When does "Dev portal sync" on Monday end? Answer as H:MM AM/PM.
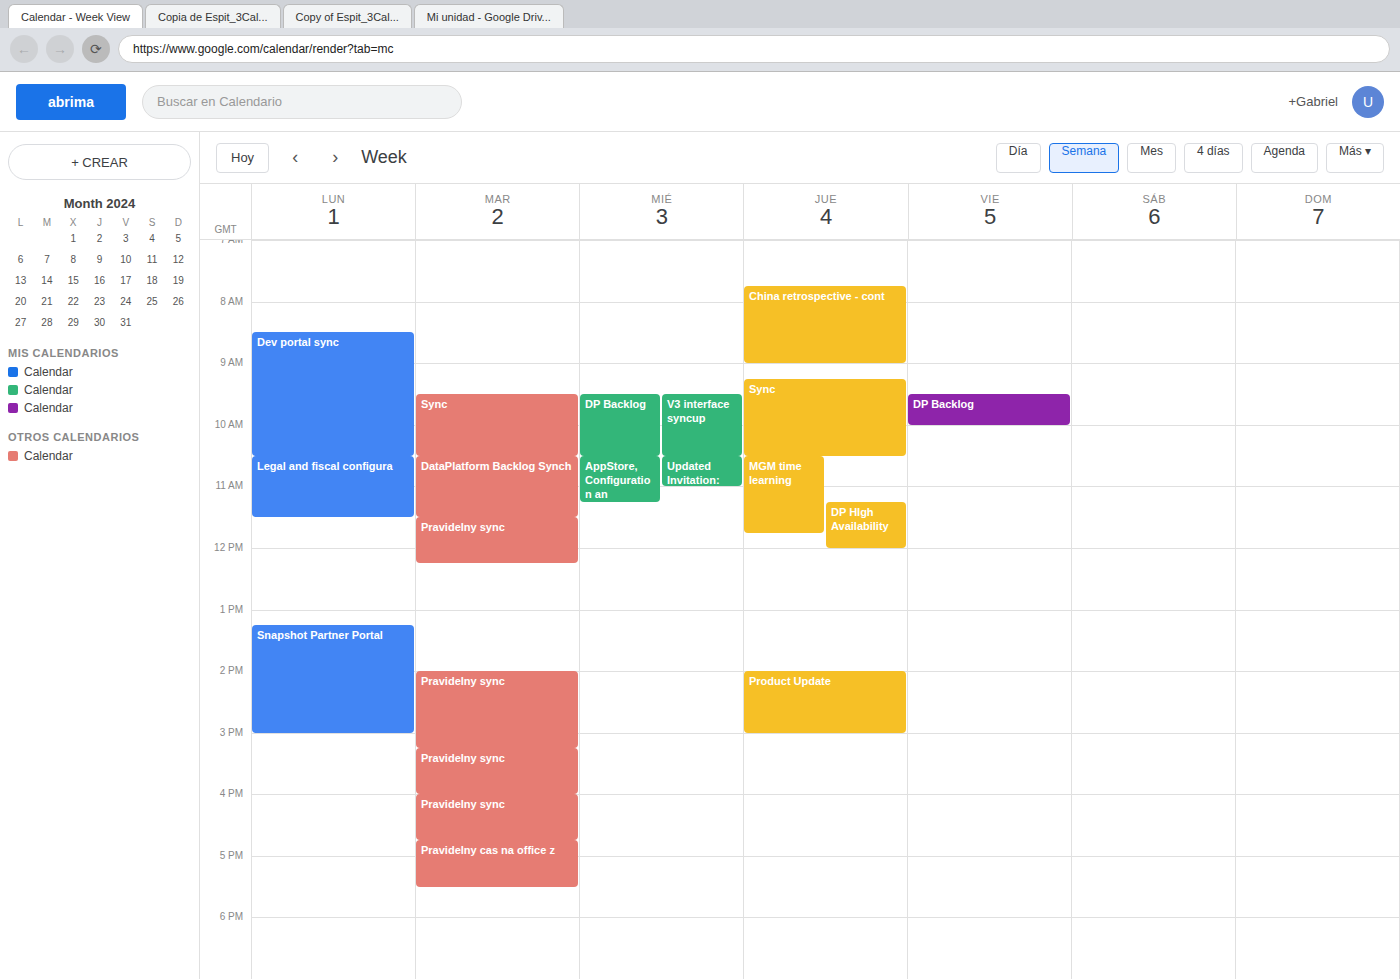
10:30 AM